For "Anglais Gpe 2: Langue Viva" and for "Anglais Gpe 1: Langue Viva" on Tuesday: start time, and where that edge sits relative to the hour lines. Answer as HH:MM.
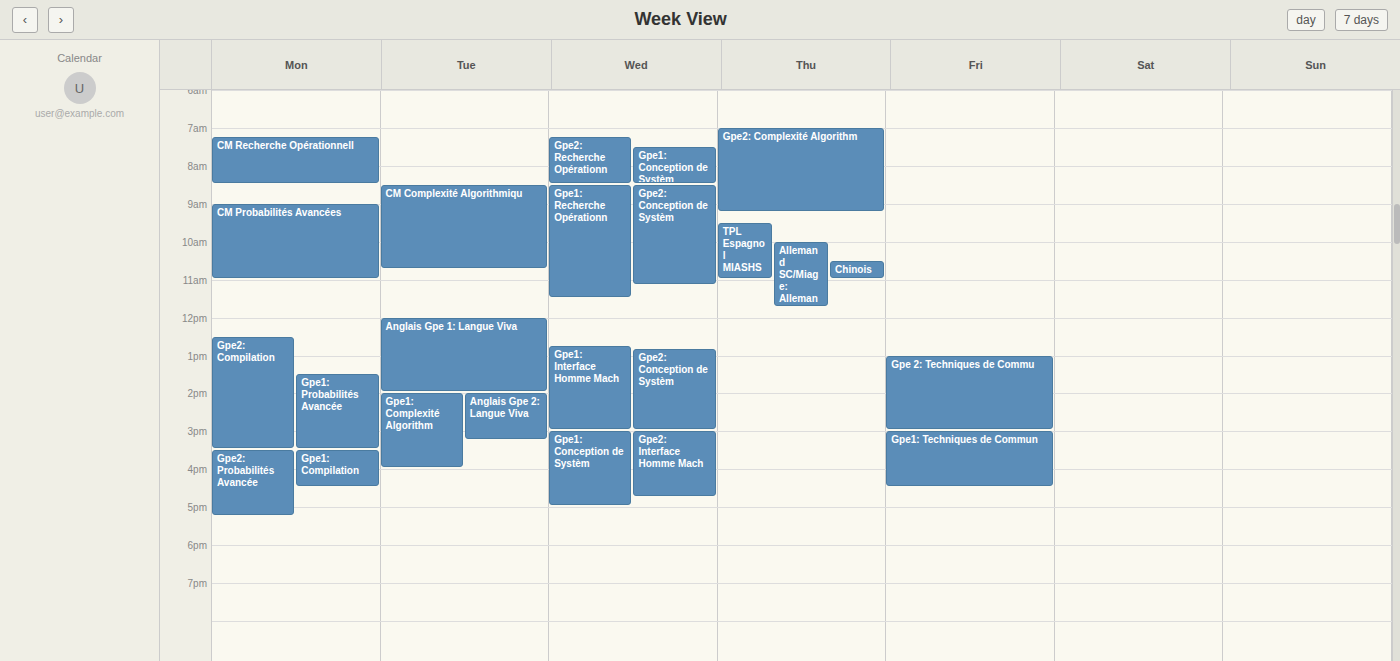
"Anglais Gpe 2: Langue Viva": 14:00, exactly on the 14:00 line. "Anglais Gpe 1: Langue Viva": 12:00, exactly on the 12:00 line.